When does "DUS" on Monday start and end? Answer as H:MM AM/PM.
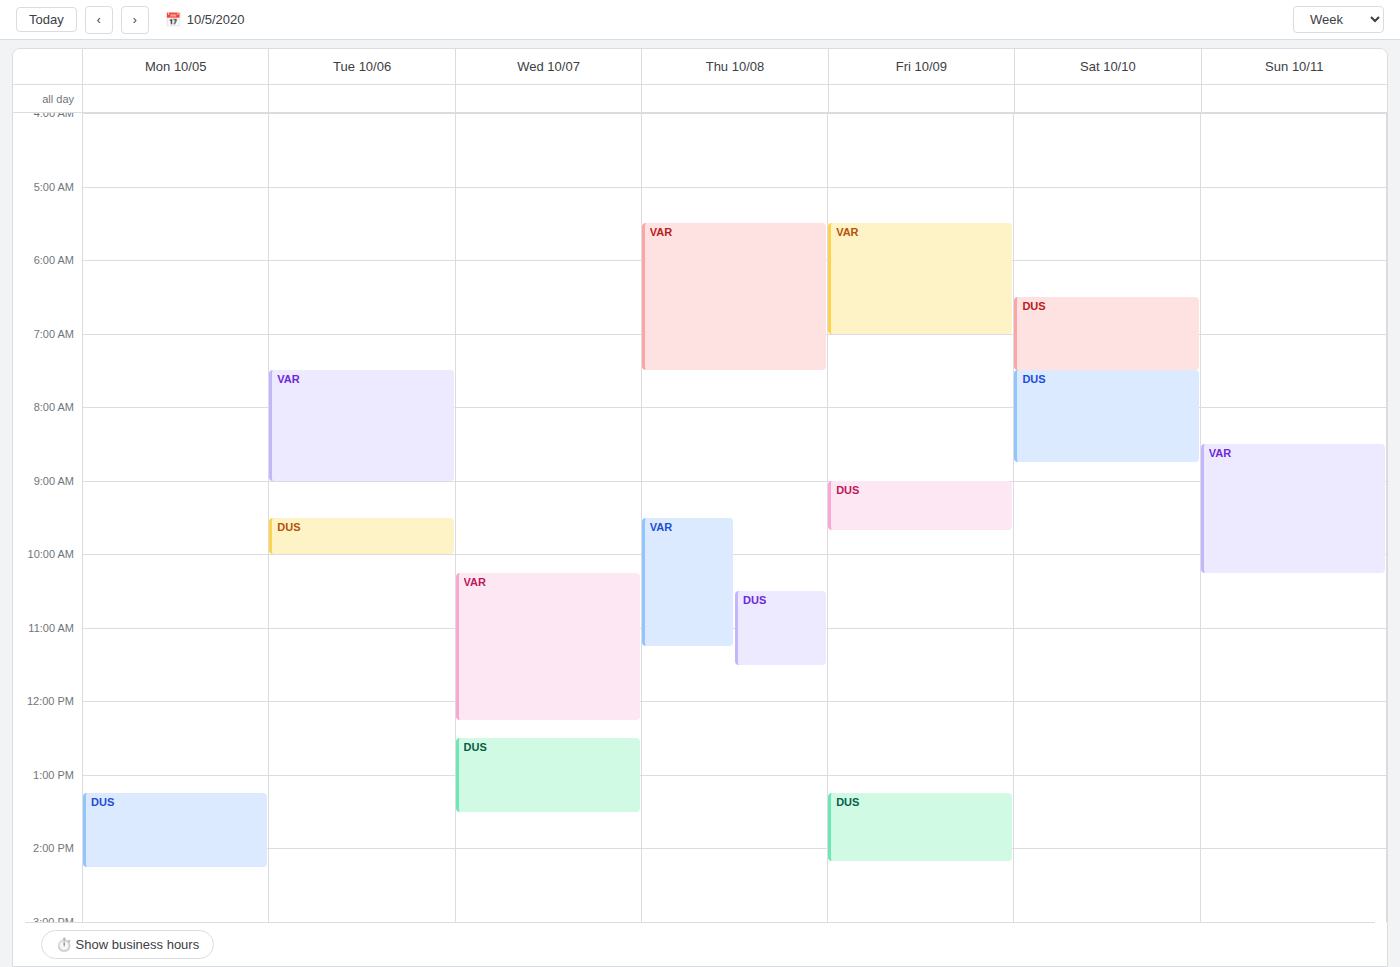
1:15 PM to 2:15 PM